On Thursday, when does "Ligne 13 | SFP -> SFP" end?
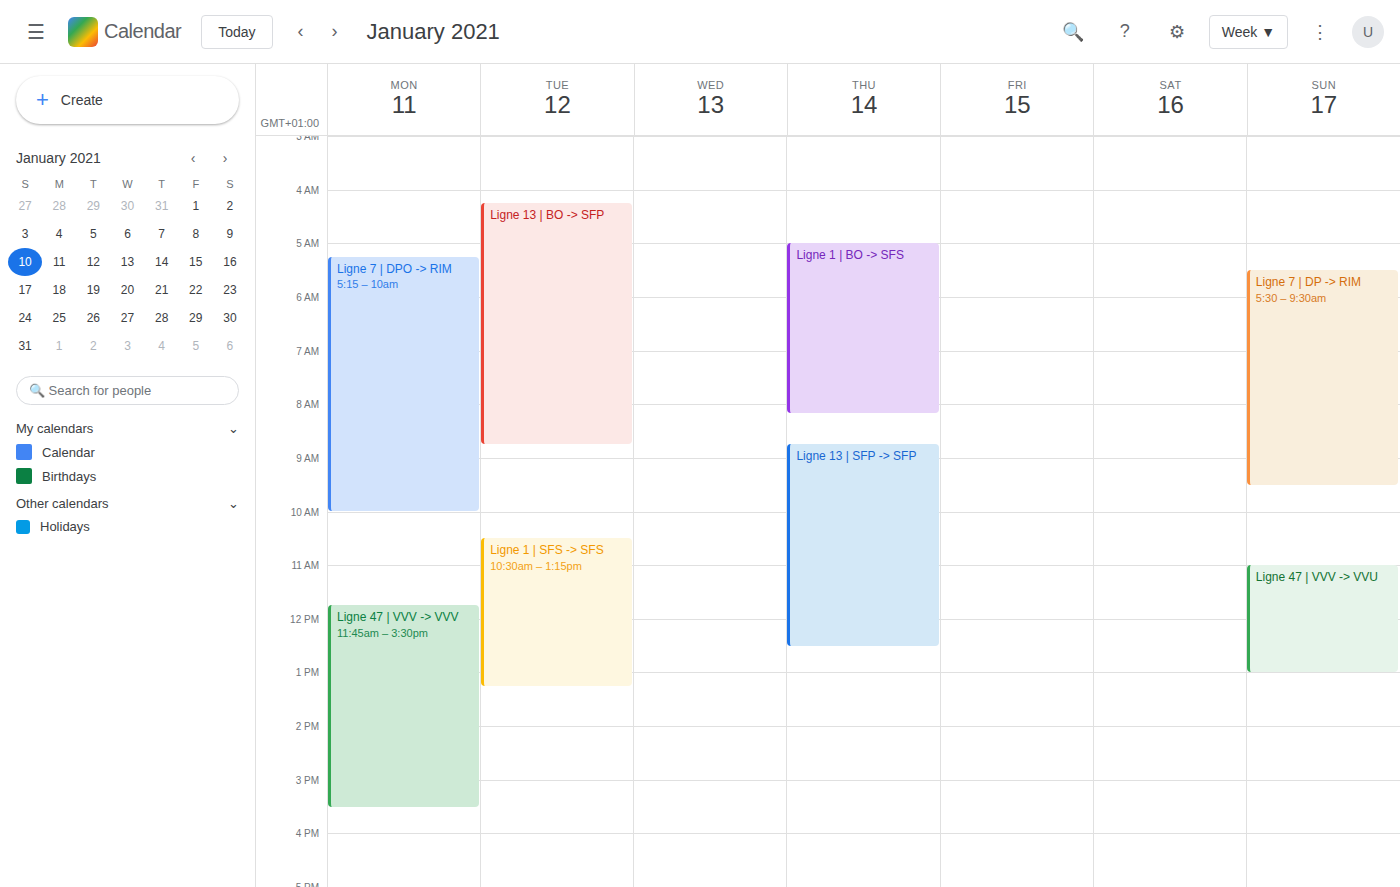
12:30 PM